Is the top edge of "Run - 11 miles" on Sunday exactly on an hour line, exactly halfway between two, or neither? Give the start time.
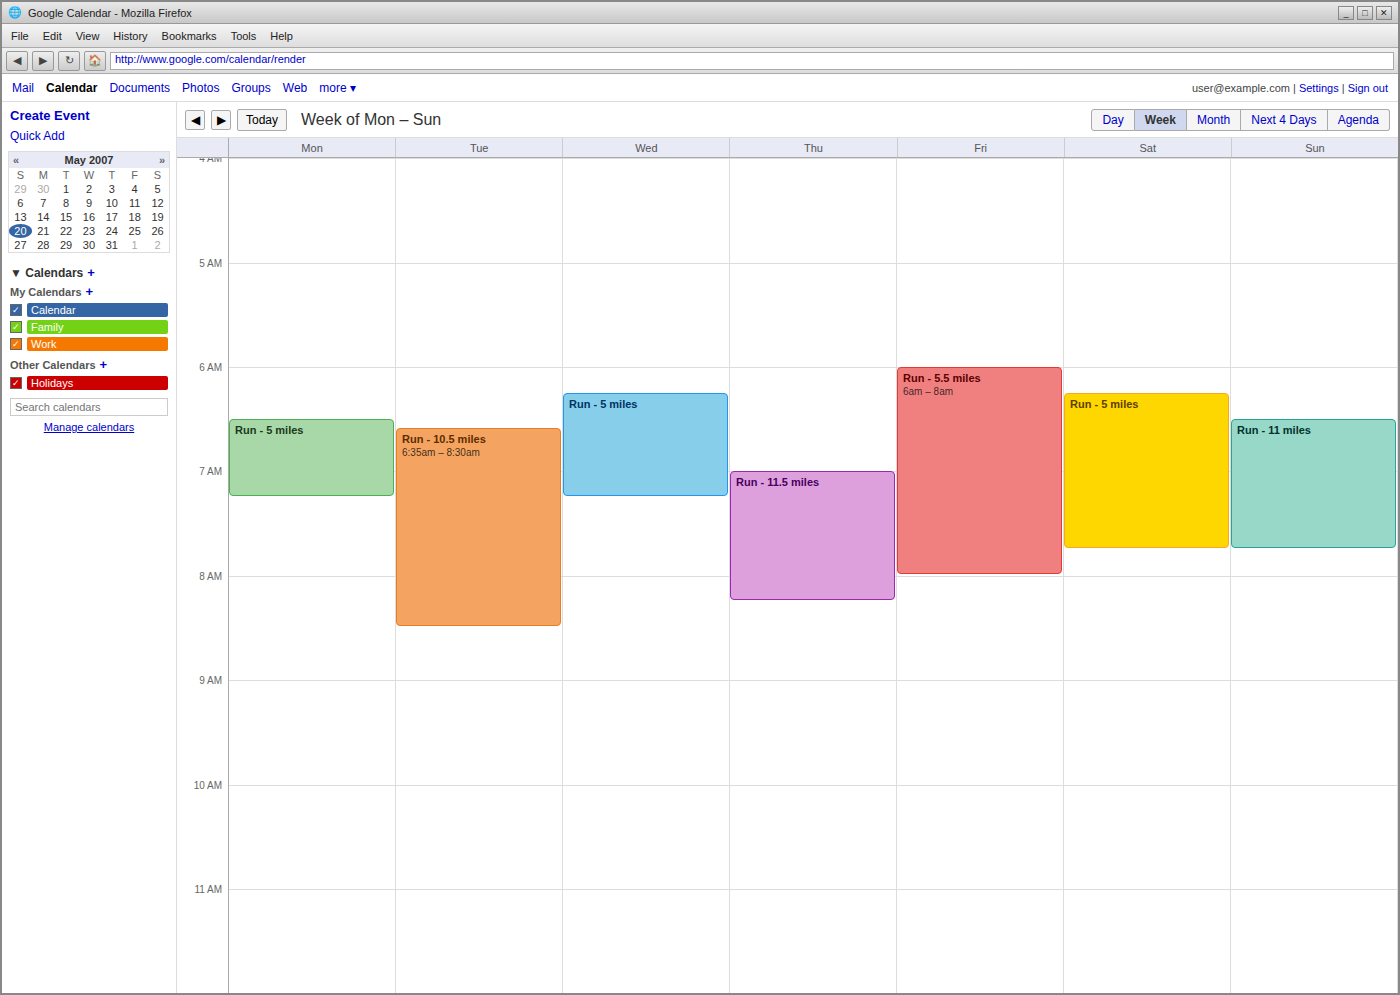
6:30 AM -- halfway between the 6 AM and 7 AM lines.